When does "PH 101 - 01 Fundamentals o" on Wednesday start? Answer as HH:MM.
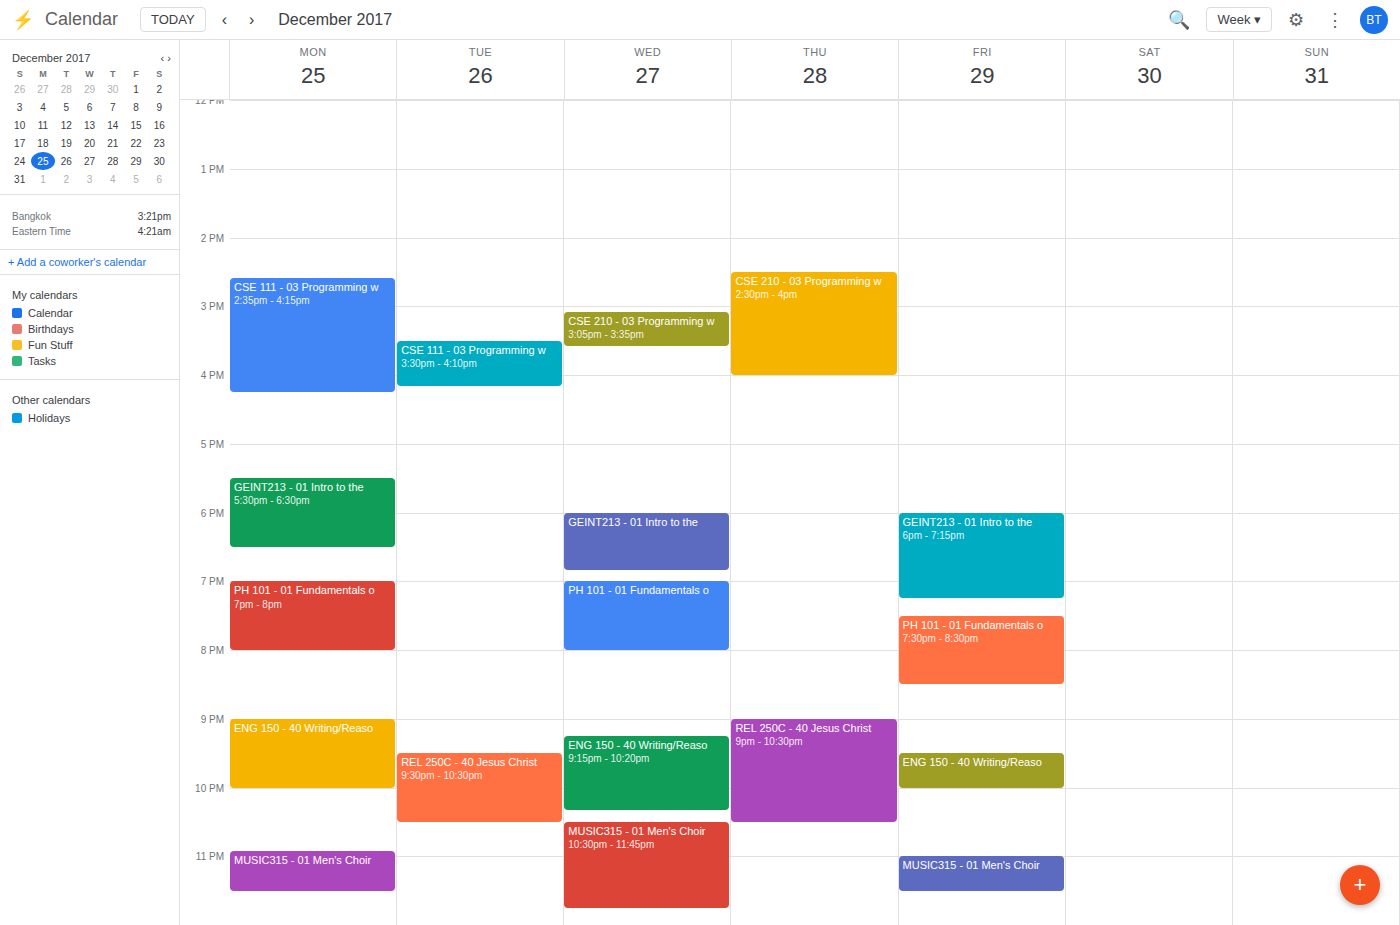
19:00